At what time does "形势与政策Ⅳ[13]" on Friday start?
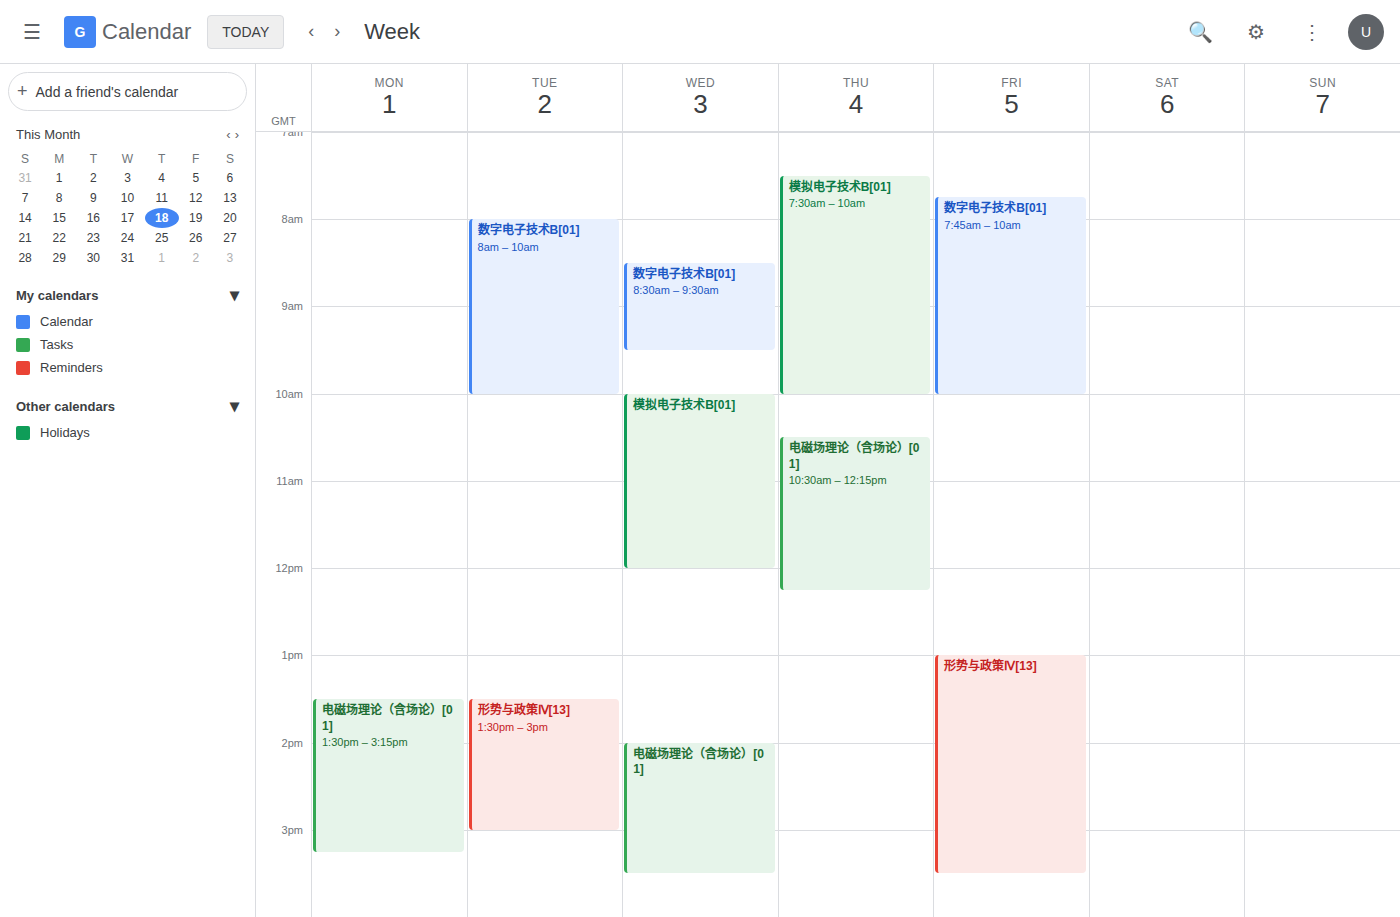
1:00 PM